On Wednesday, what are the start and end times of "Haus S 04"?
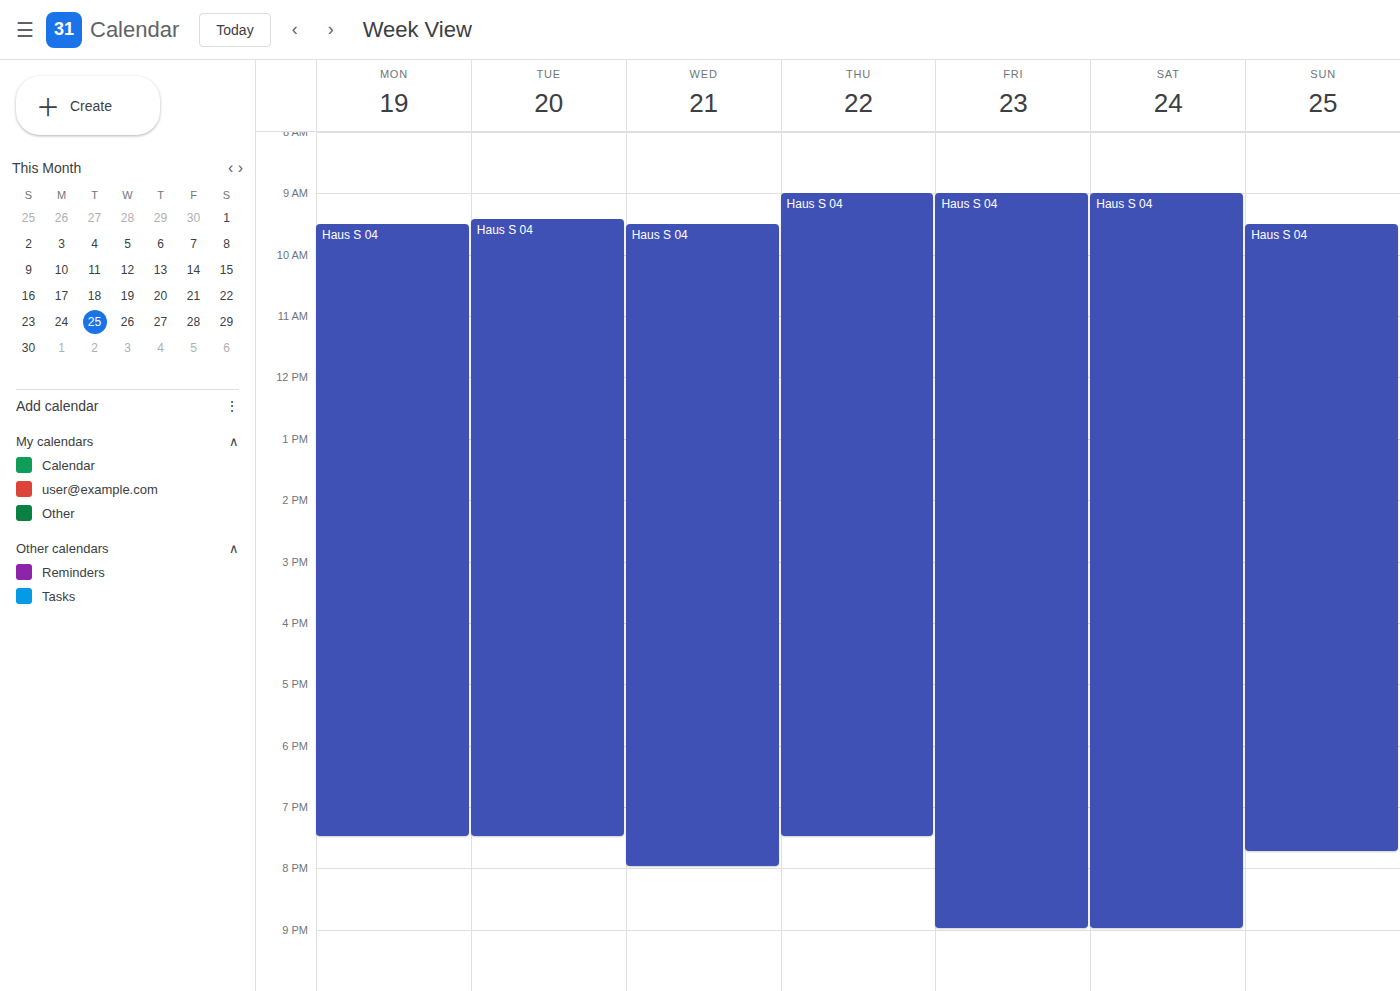
9:30 AM to 8:00 PM